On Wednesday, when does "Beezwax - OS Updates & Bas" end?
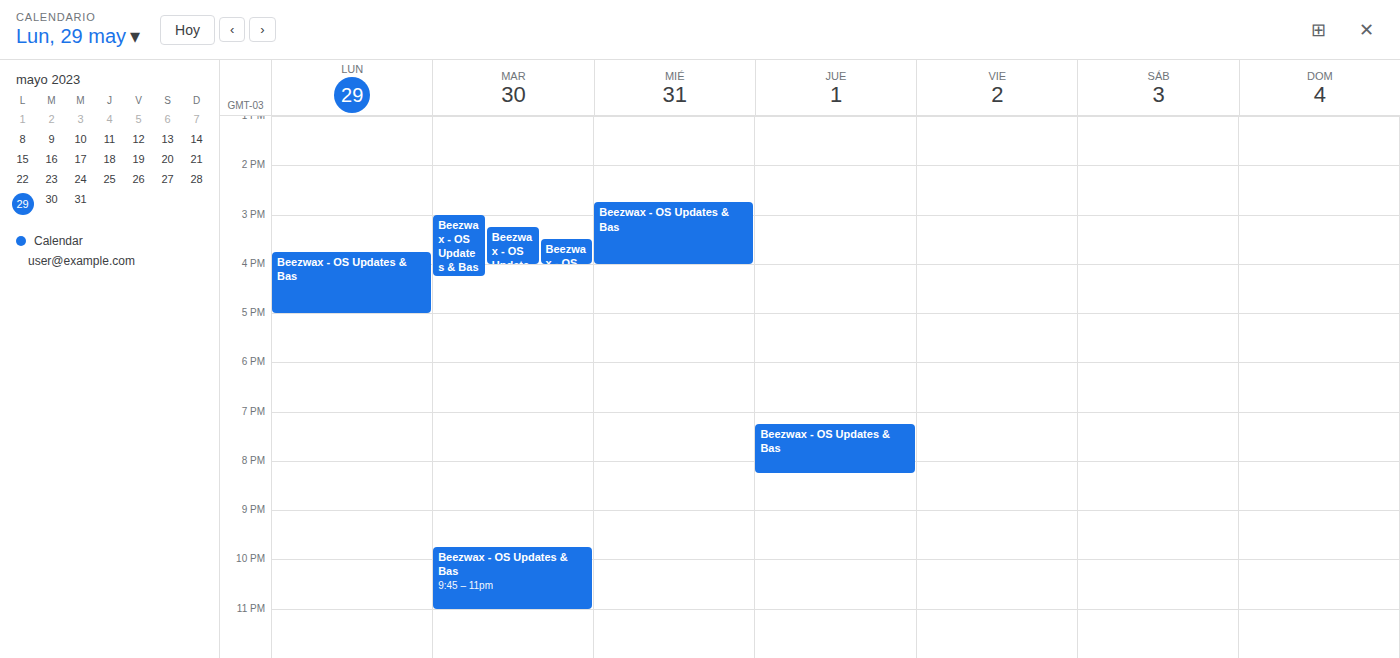
4:00 PM